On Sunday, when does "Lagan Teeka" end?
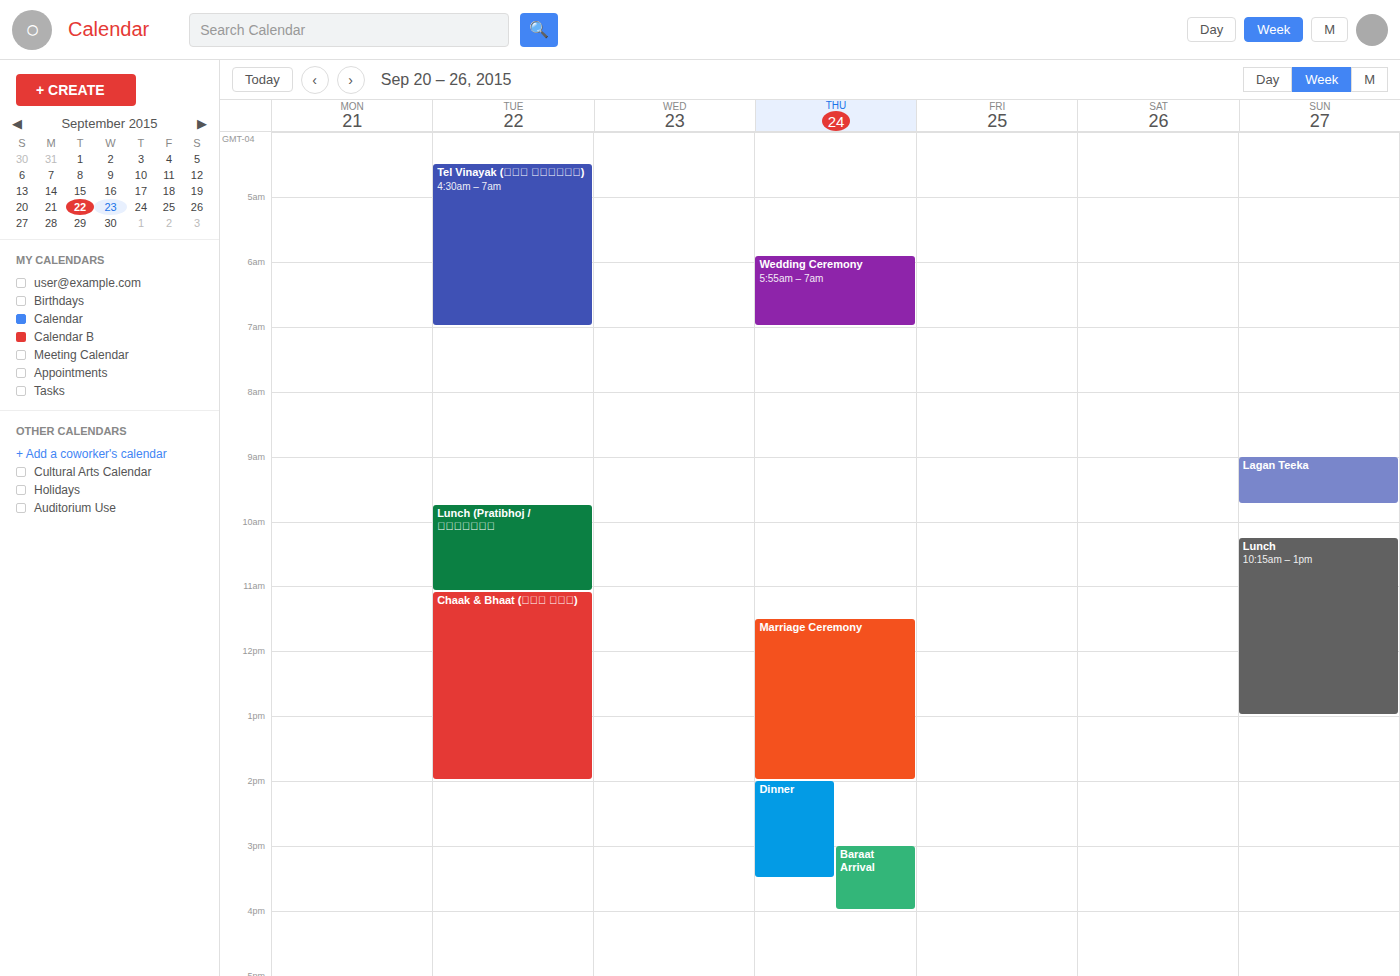
9:45 AM